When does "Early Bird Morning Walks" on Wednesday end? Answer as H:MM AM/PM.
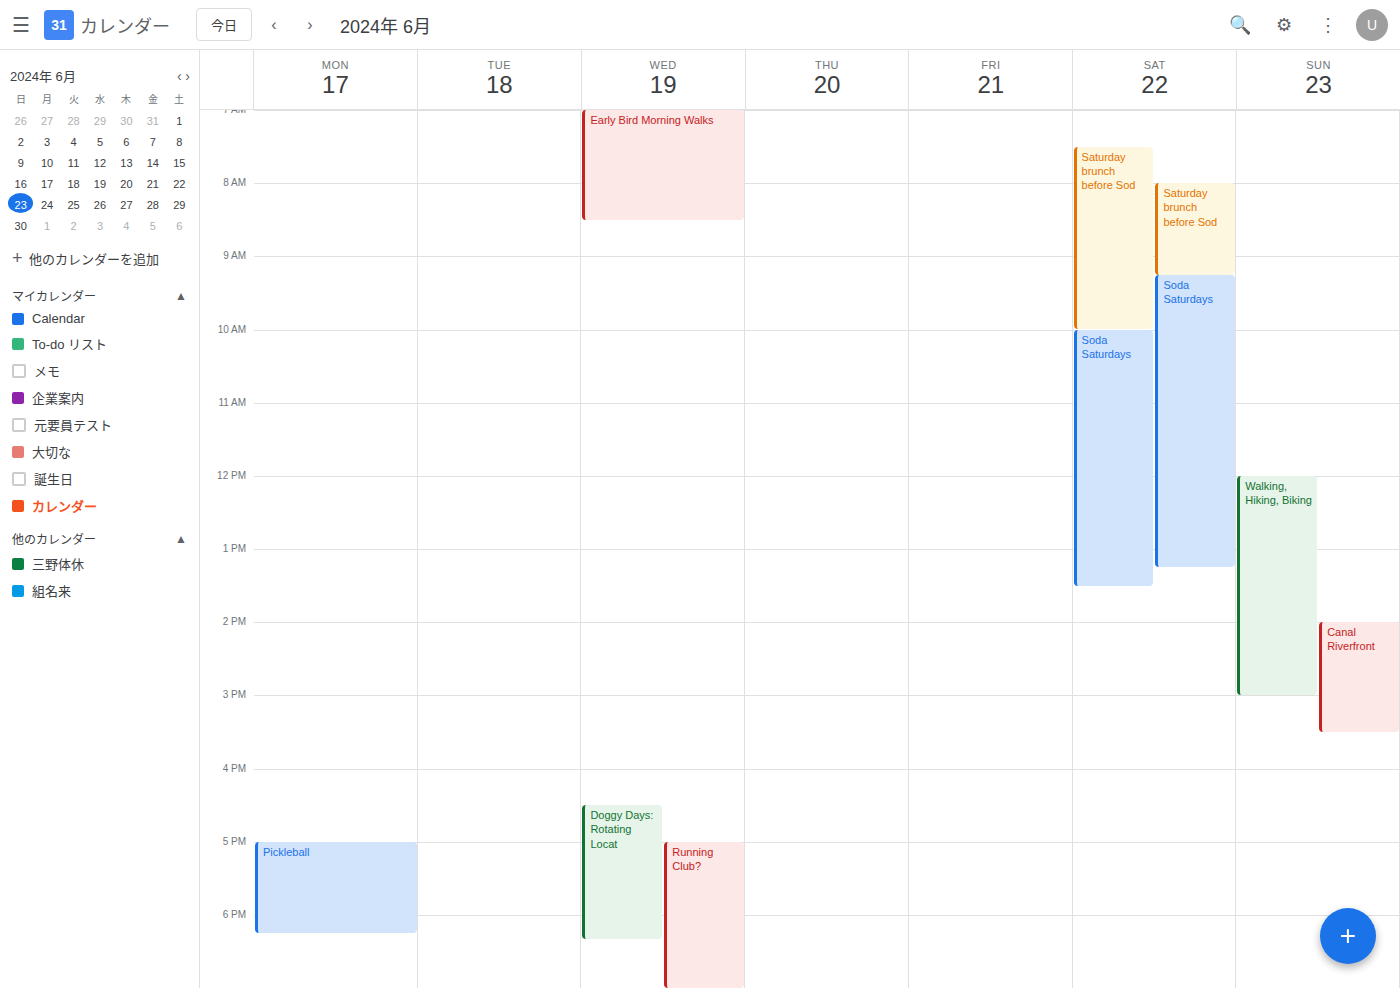
8:30 AM